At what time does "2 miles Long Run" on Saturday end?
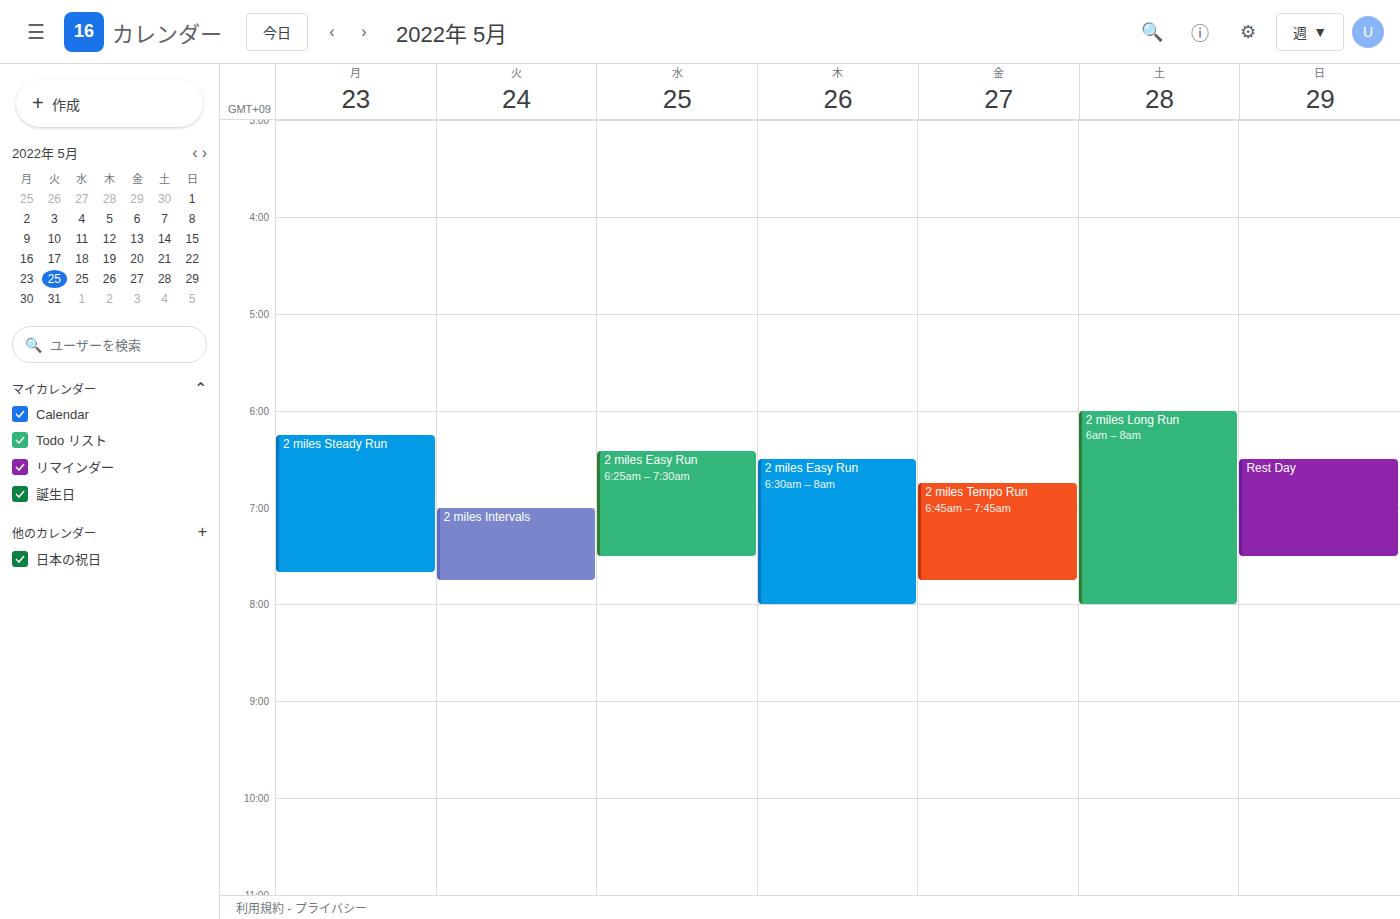
8:00 AM